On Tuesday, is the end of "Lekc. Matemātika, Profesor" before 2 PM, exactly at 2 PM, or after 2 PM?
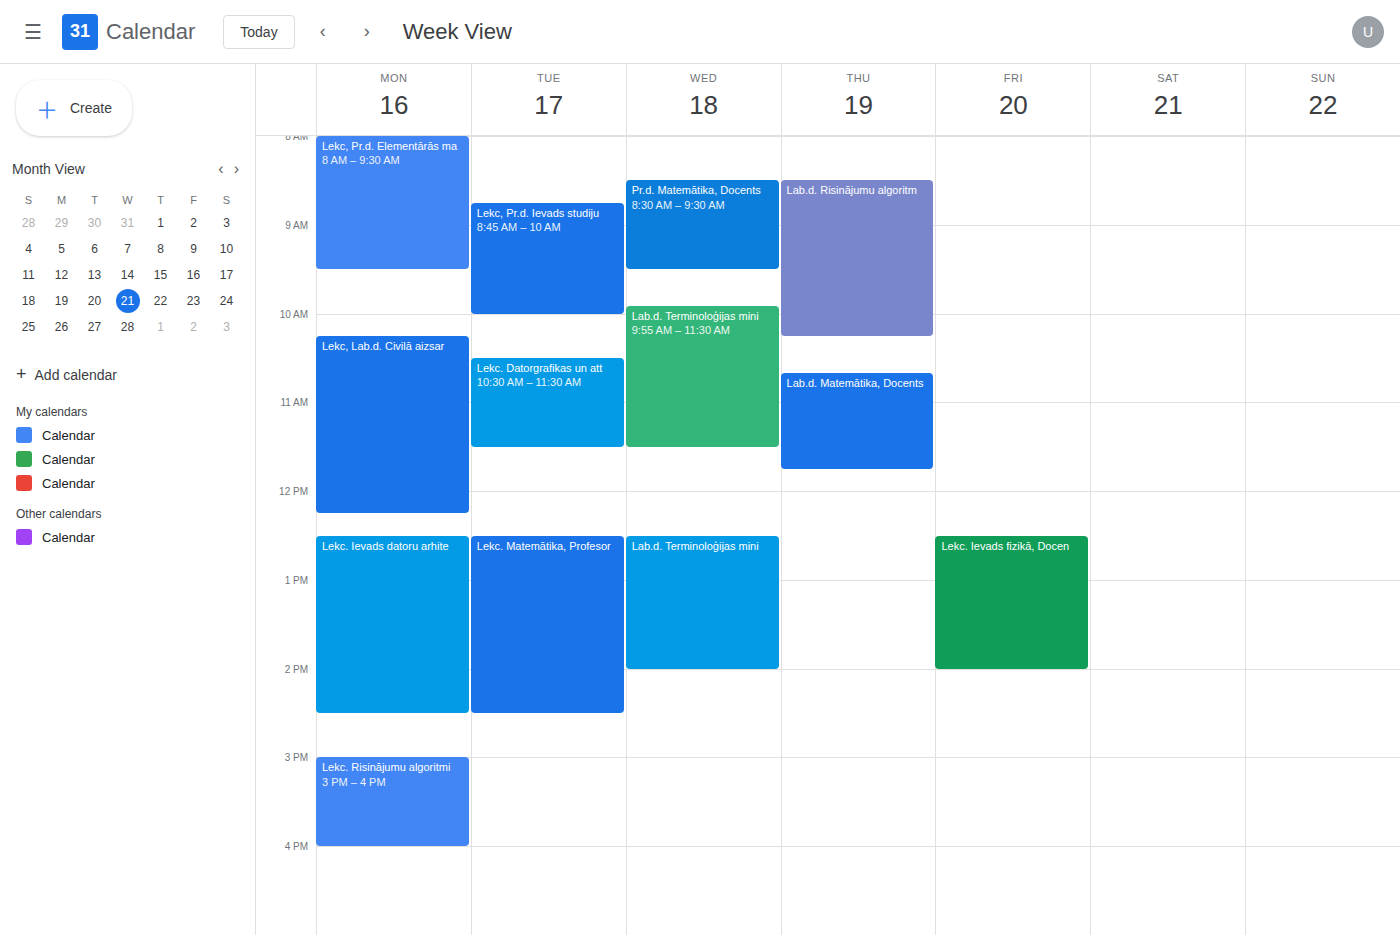
2:30 PM -- after 2 PM, 30 minutes below the 2 PM line.